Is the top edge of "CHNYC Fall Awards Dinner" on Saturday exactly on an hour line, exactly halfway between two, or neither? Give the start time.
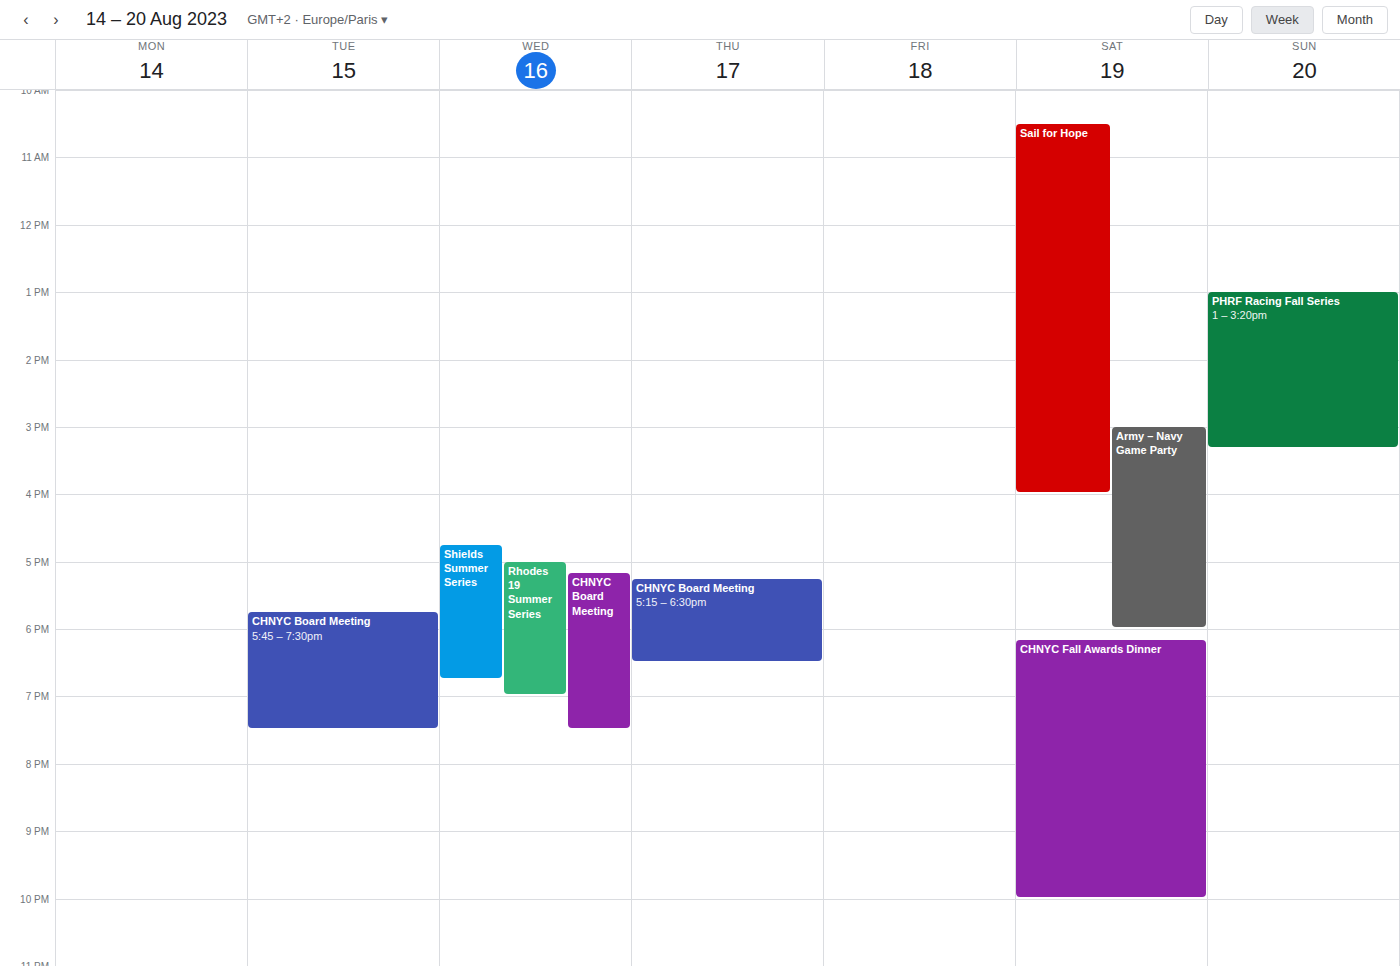
6:10 PM -- neither: 10 minutes below the 6 PM line and 50 minutes above the 7 PM line.